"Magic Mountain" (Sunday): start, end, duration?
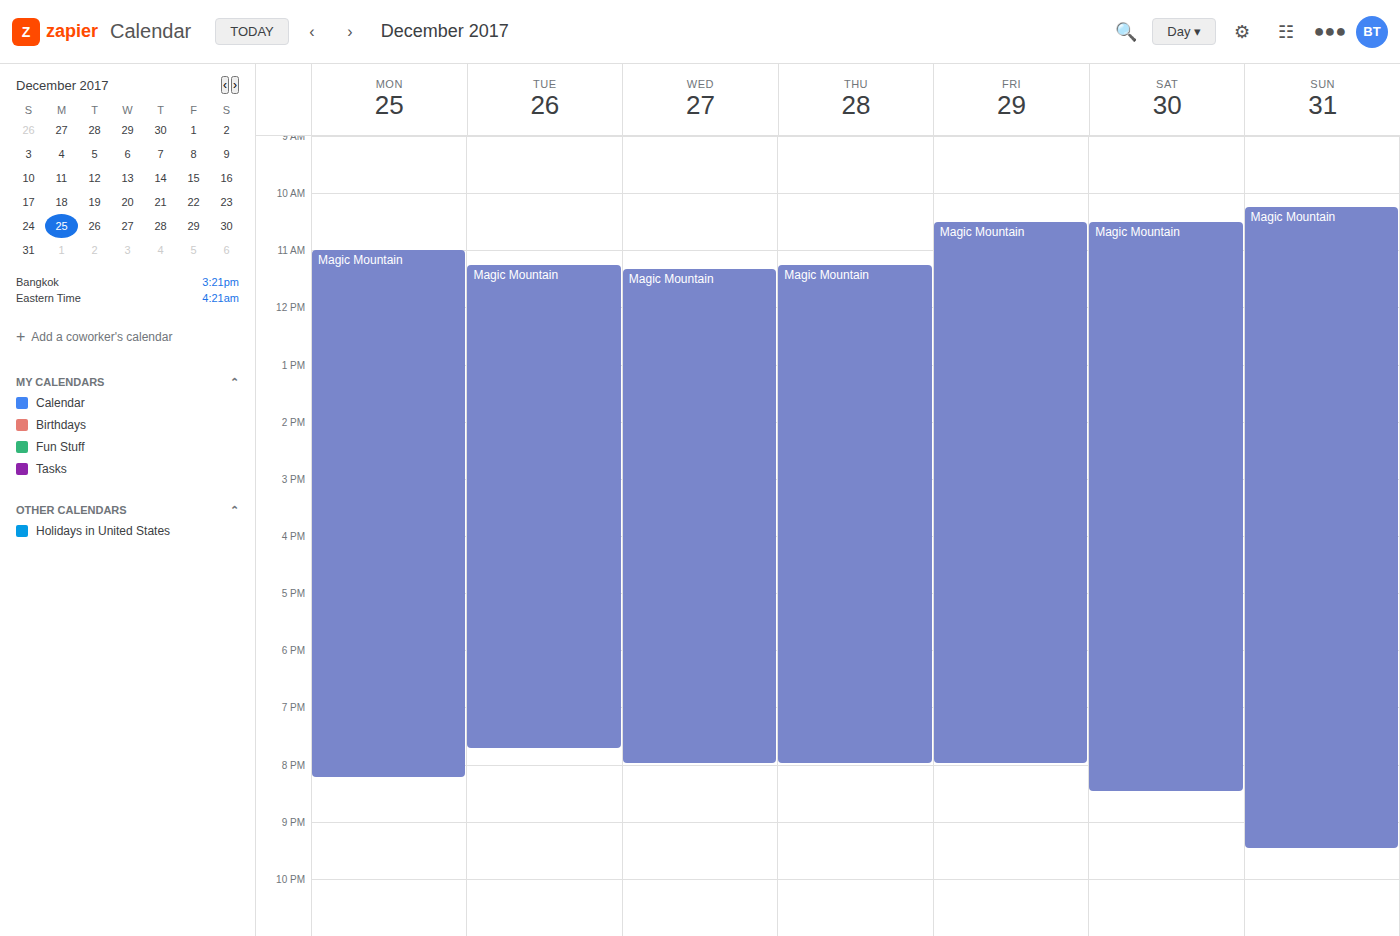
10:15 AM to 9:30 PM, 11 hours 15 minutes